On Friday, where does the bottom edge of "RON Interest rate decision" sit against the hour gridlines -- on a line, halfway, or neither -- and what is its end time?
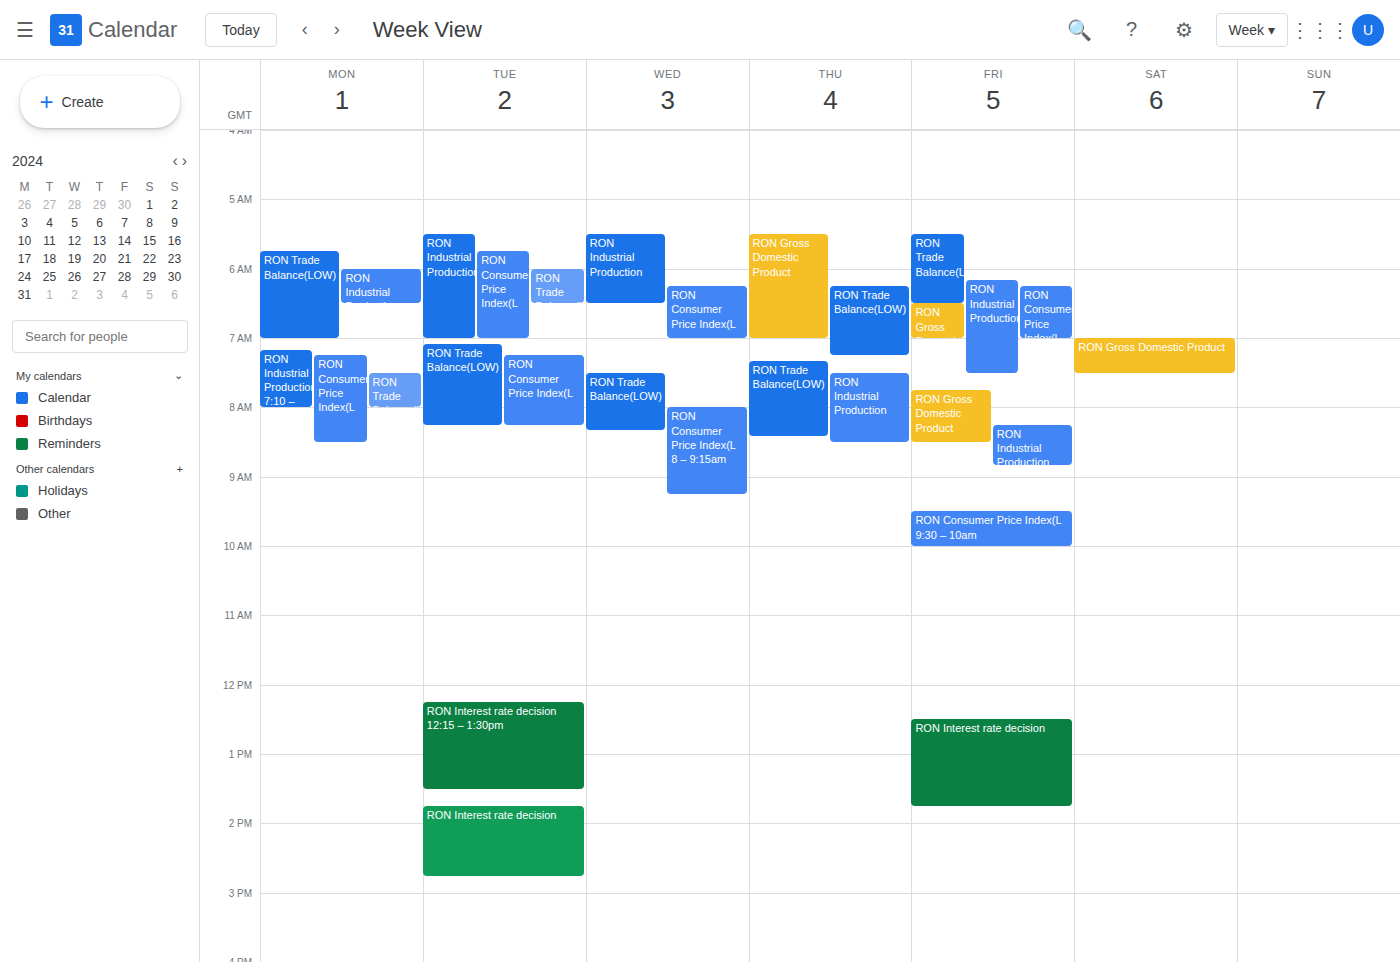
13:45 -- neither: three quarters of the way from the 13:00 line to the 14:00 line.